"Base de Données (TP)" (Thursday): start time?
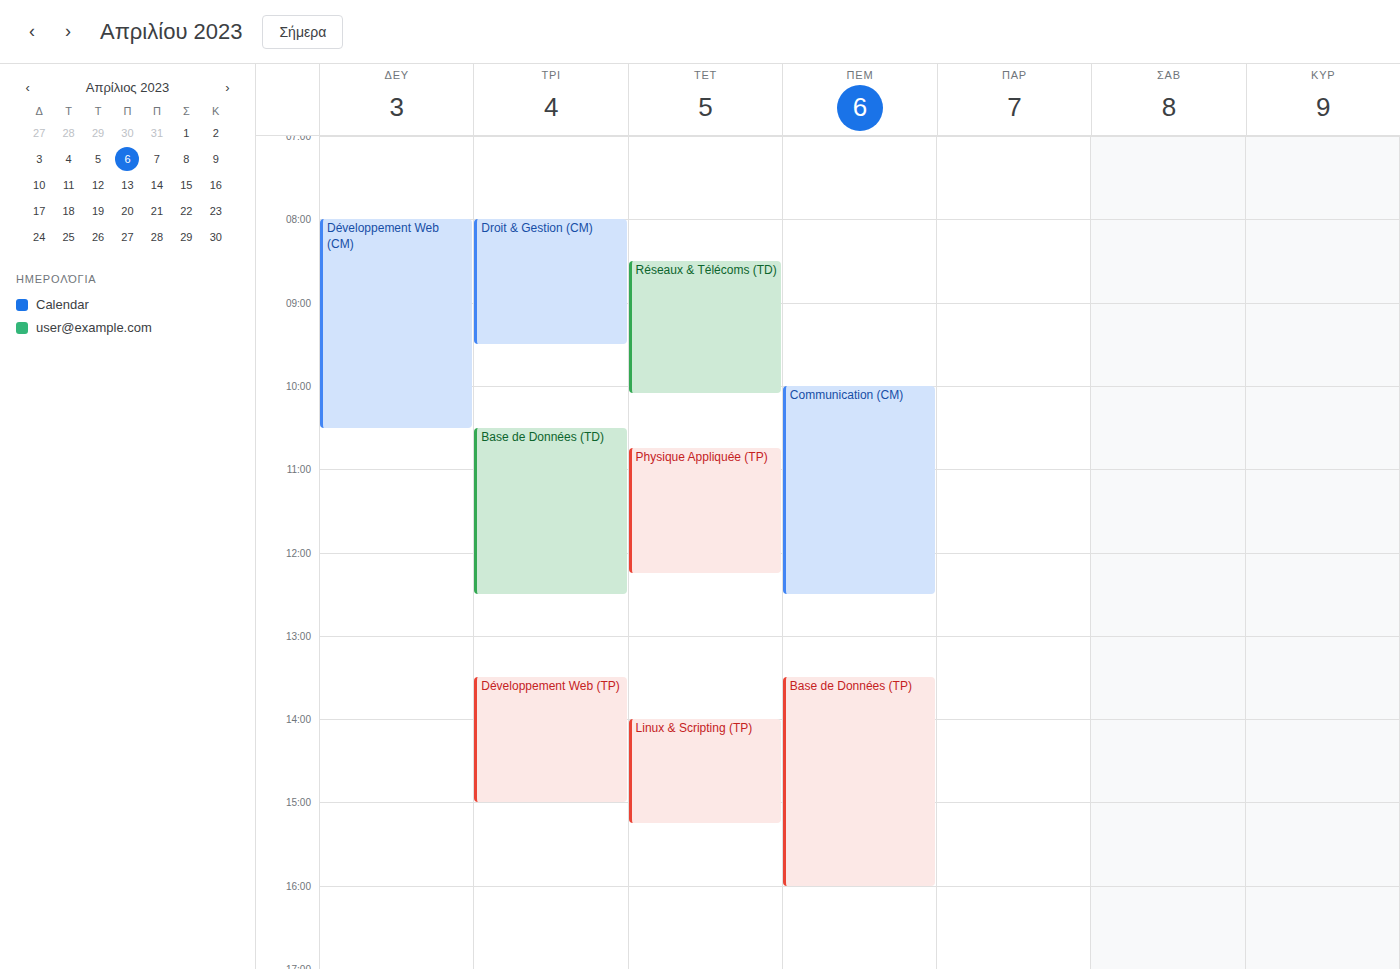
1:30 PM